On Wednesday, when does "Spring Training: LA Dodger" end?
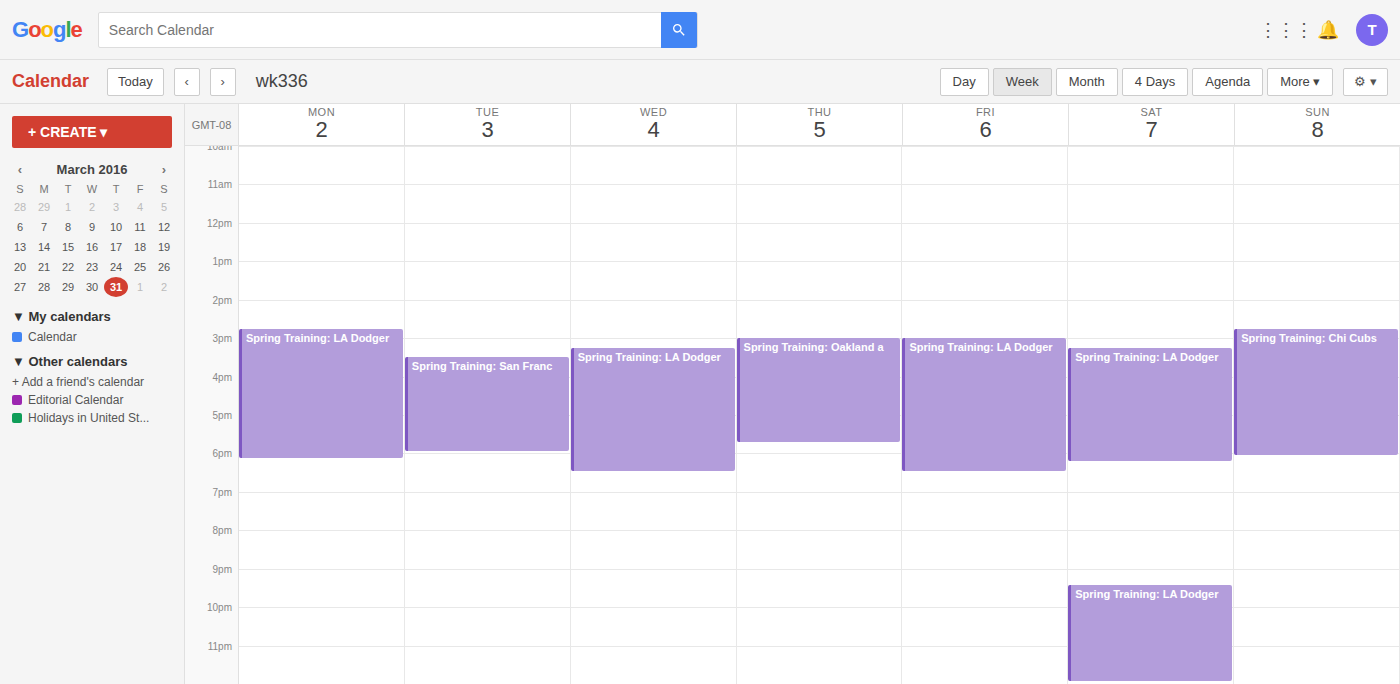
6:30 PM